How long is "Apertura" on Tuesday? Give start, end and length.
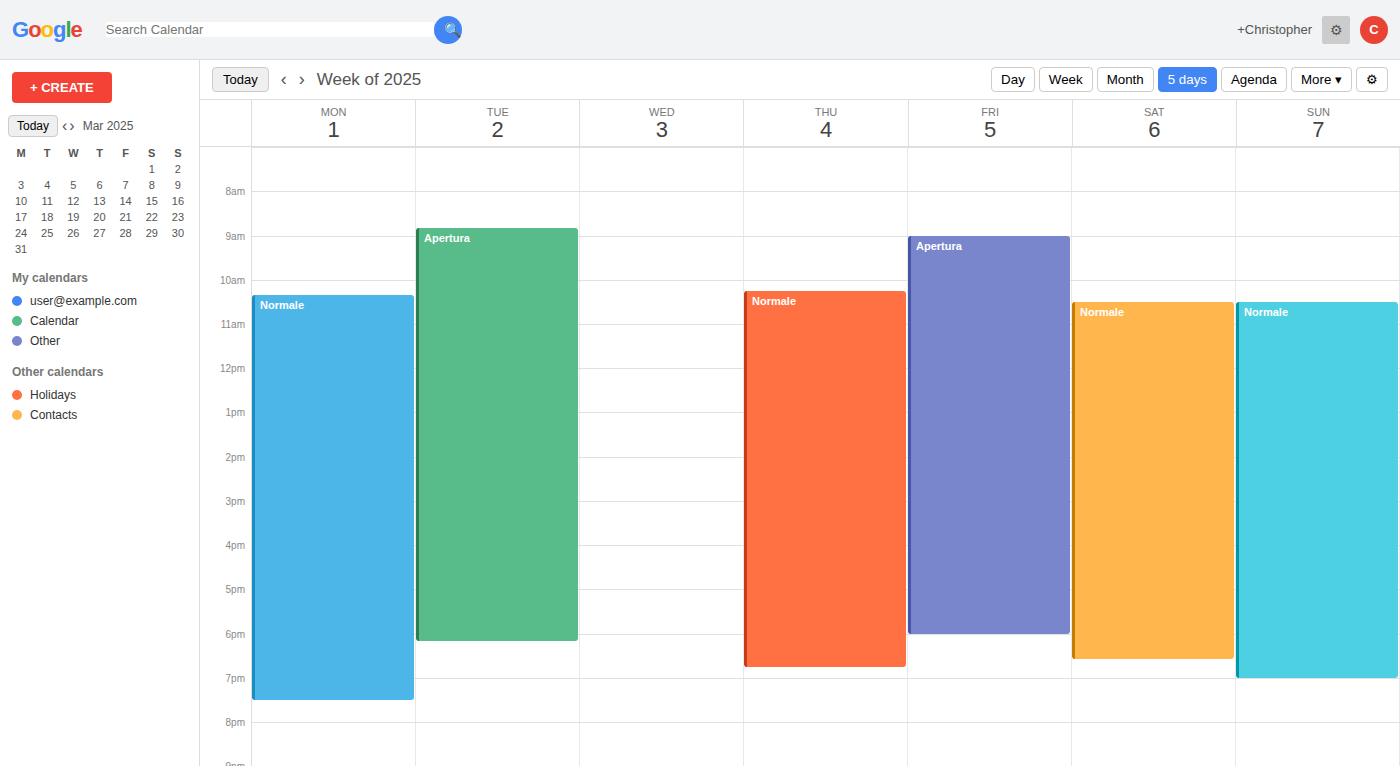
8:50 AM to 6:10 PM, 9 hours 20 minutes